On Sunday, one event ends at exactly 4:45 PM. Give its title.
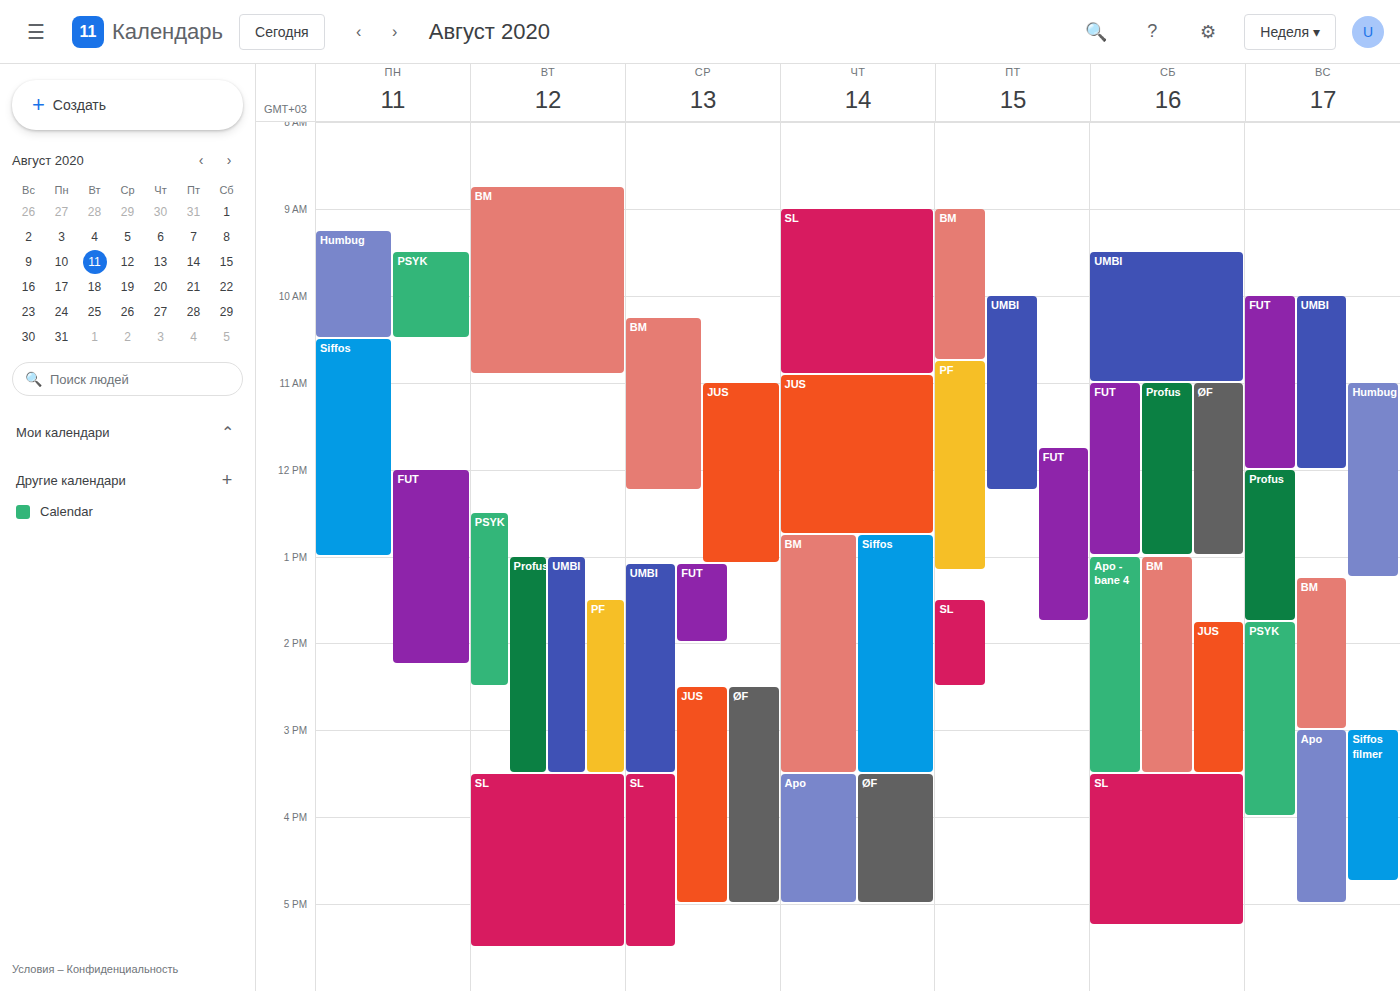
"Siffos filmer"